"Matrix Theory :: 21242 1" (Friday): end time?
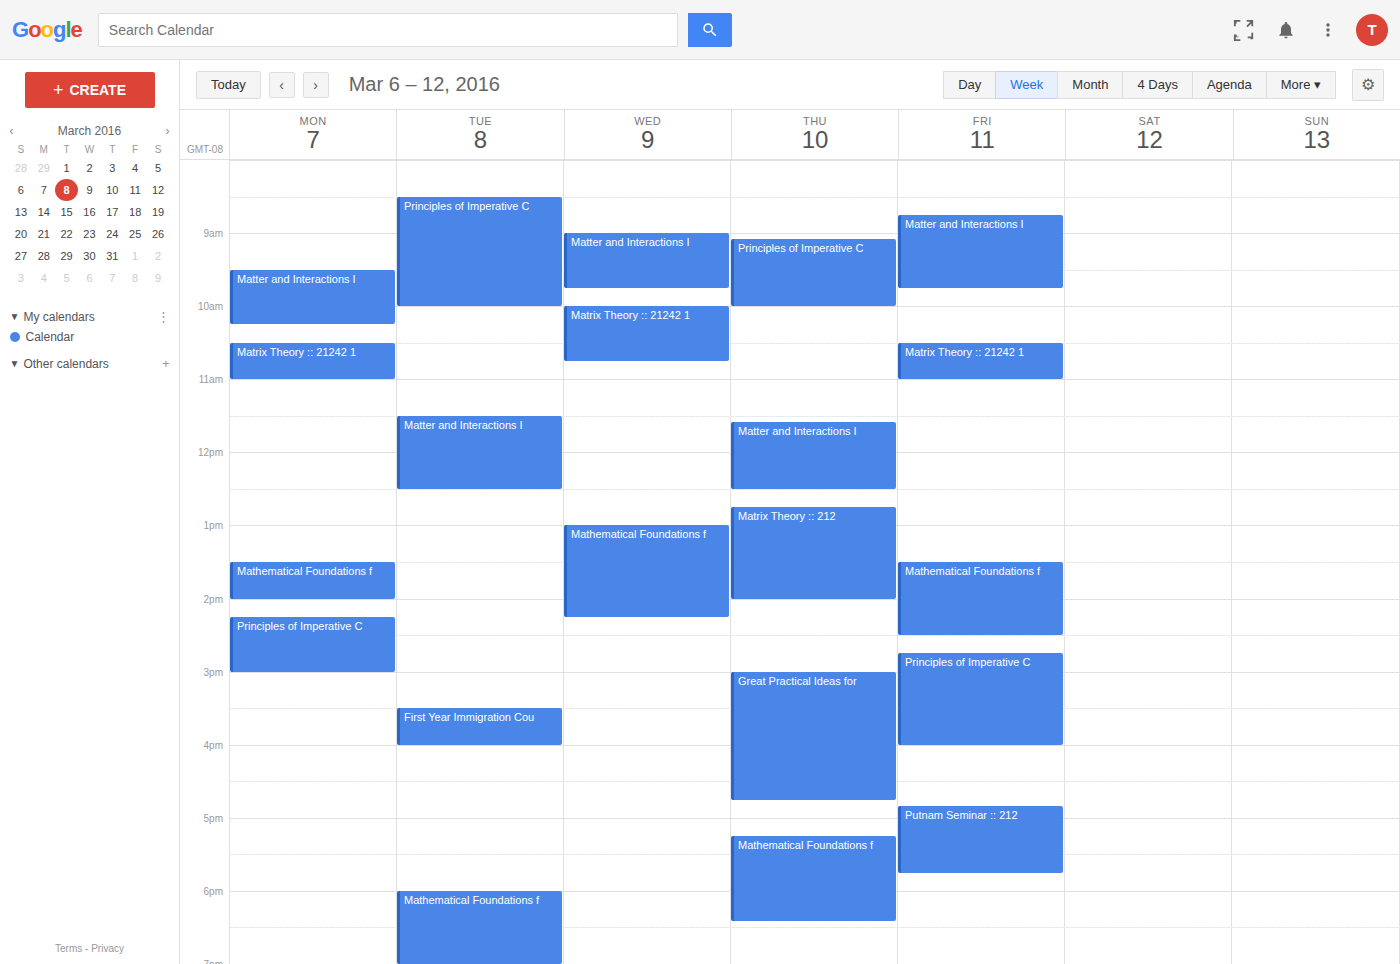
11:00 AM